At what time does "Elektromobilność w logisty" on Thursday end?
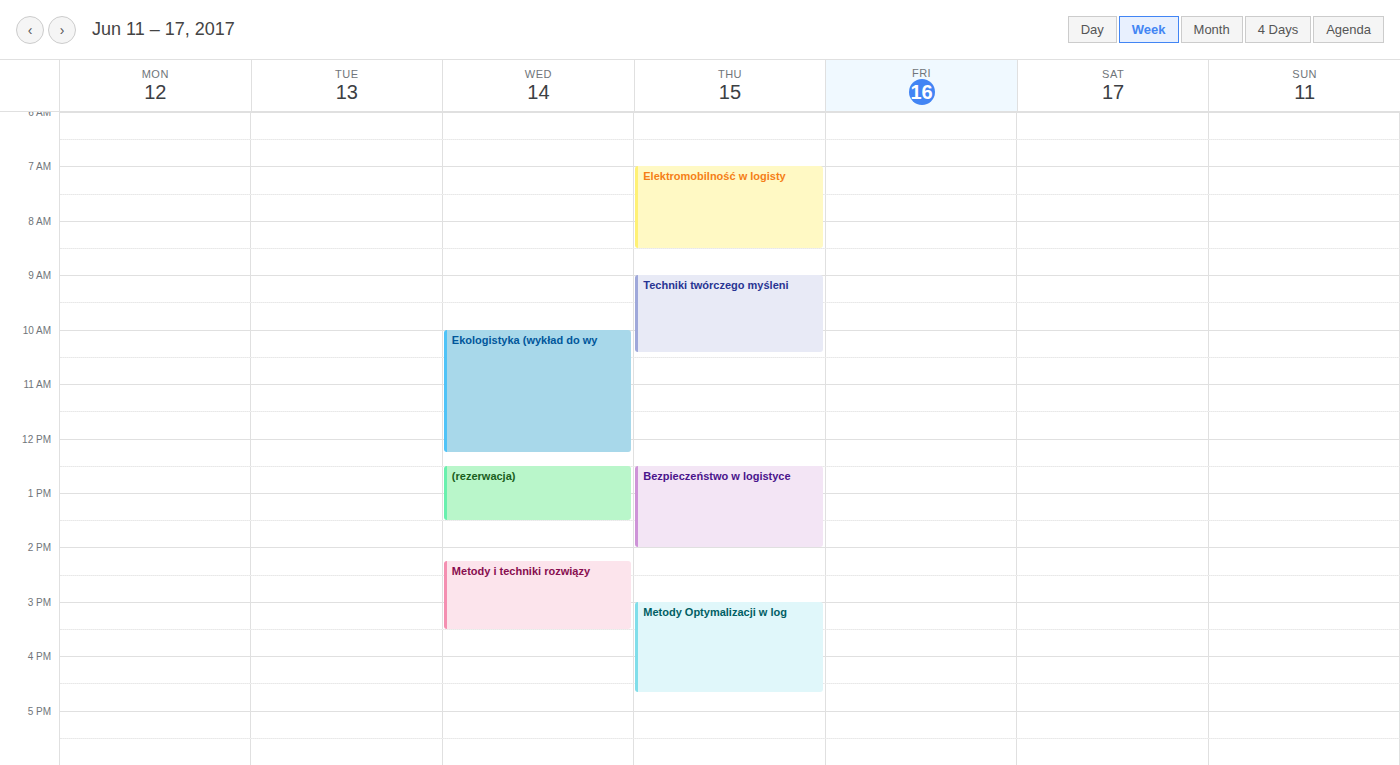
8:30 AM